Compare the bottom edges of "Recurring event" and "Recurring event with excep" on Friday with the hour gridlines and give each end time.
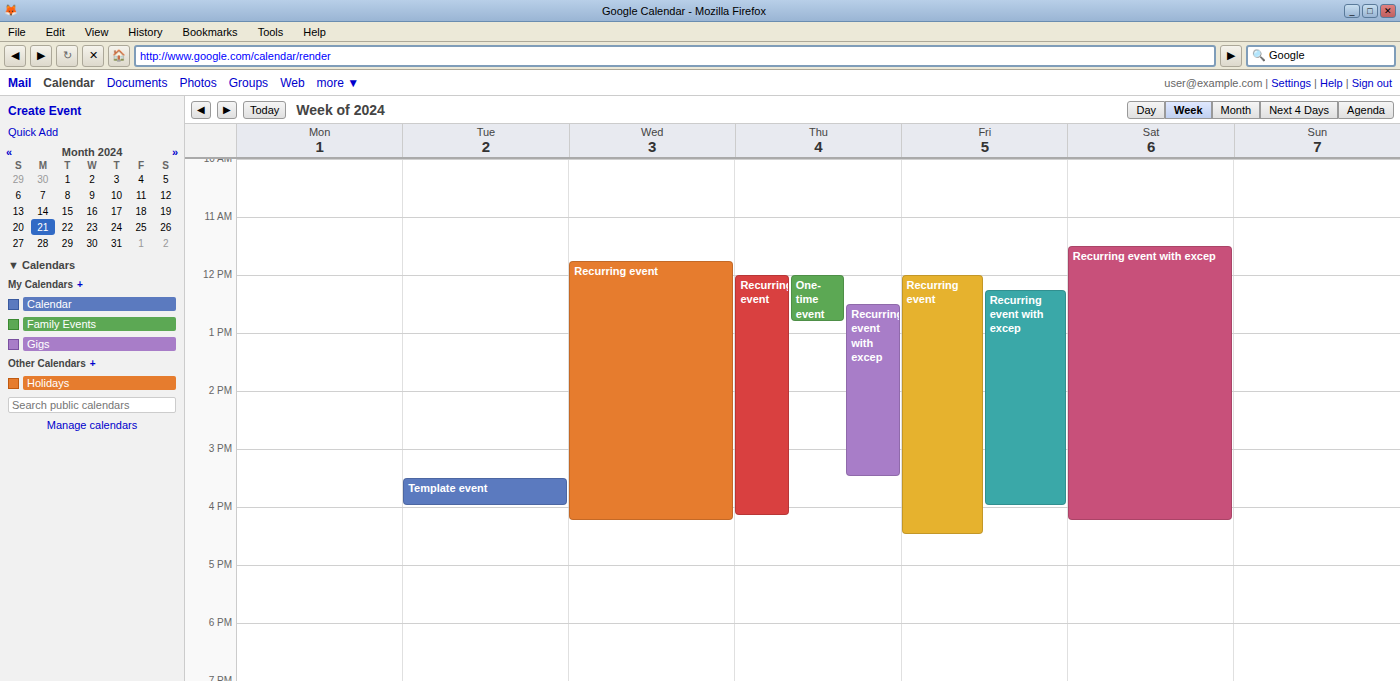
"Recurring event": 4:30 PM, halfway between the 4 PM and 5 PM lines. "Recurring event with excep": 4:00 PM, exactly on the 4 PM line.